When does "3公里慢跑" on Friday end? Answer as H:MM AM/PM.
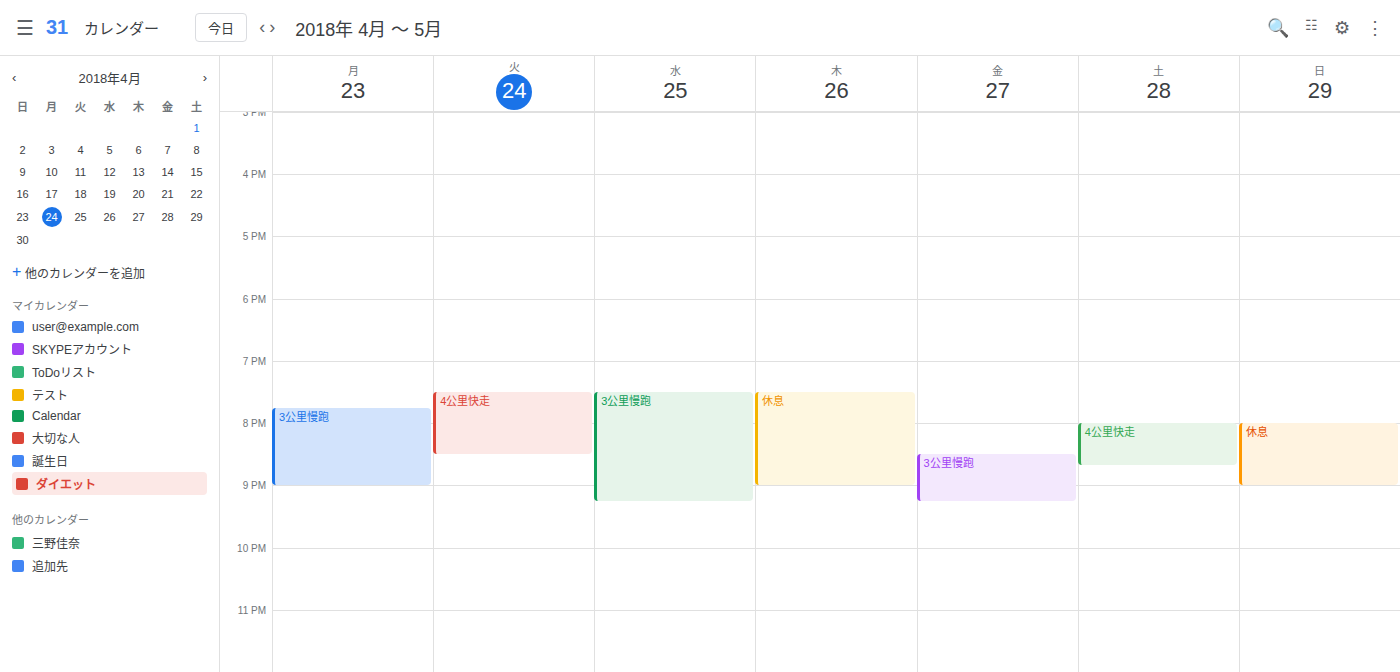
9:15 PM